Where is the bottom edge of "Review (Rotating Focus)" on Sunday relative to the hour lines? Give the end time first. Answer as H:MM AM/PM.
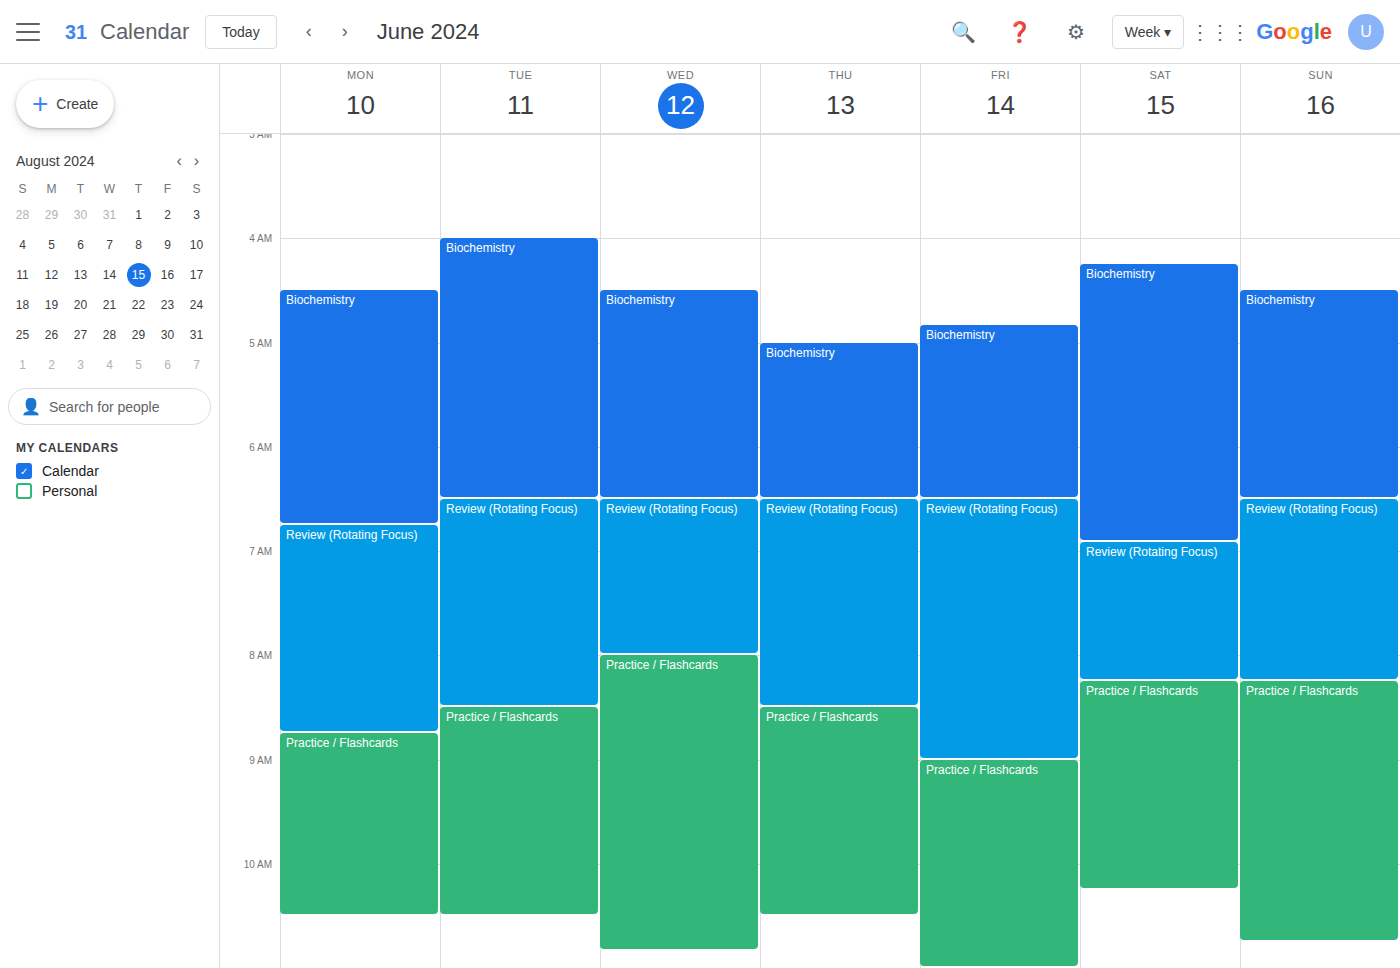
8:15 AM -- neither: a quarter of the way from the 8 AM line to the 9 AM line.